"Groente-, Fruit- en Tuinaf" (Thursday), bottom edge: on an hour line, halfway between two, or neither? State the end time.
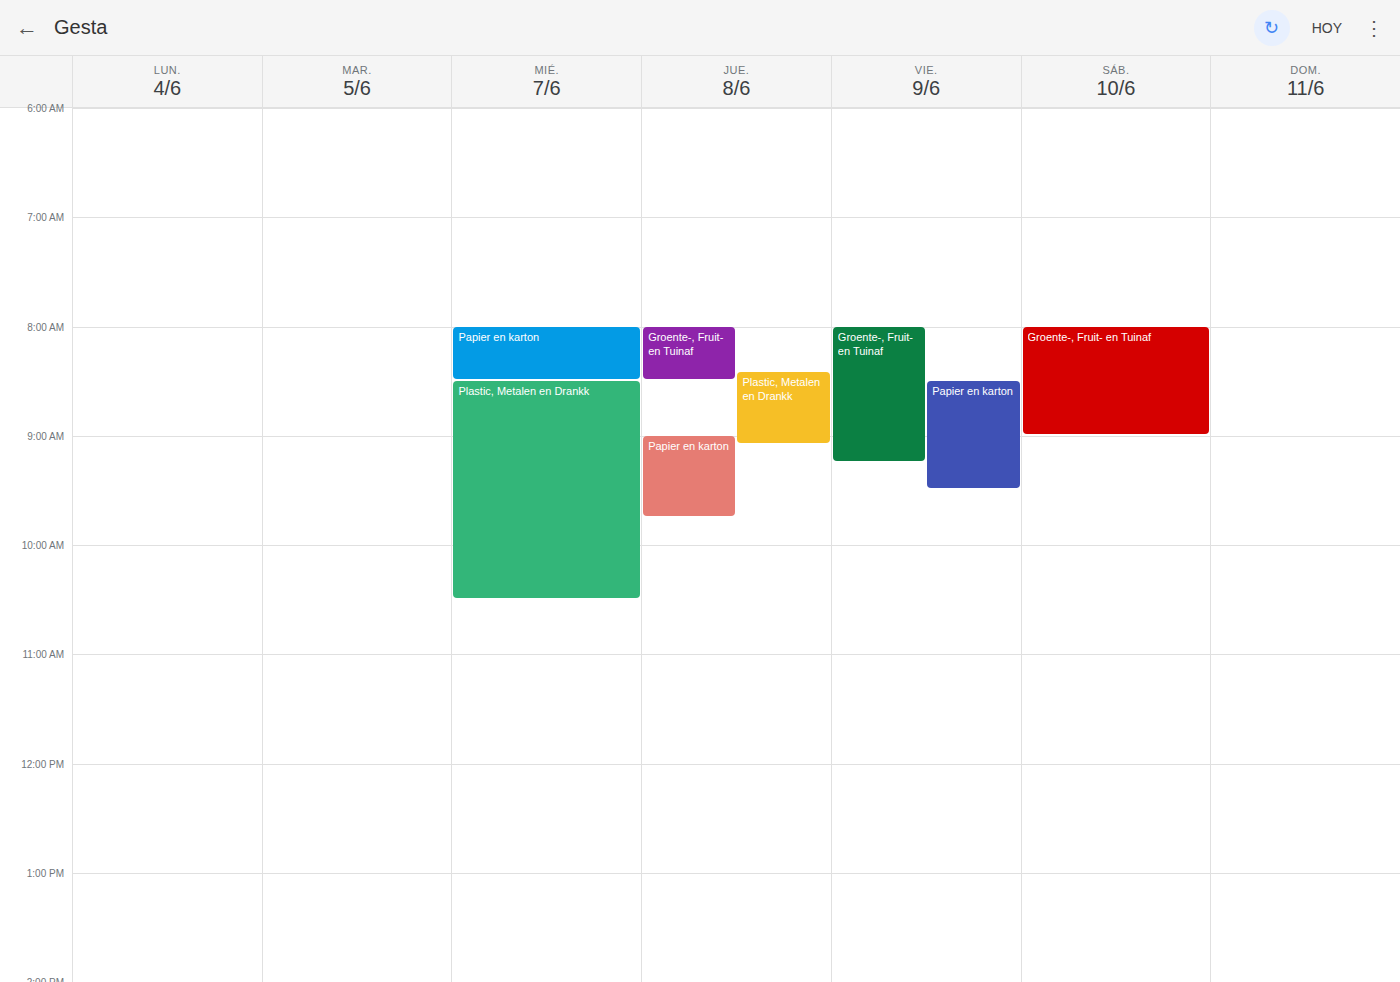
8:30 AM -- halfway between the 8 AM and 9 AM lines.